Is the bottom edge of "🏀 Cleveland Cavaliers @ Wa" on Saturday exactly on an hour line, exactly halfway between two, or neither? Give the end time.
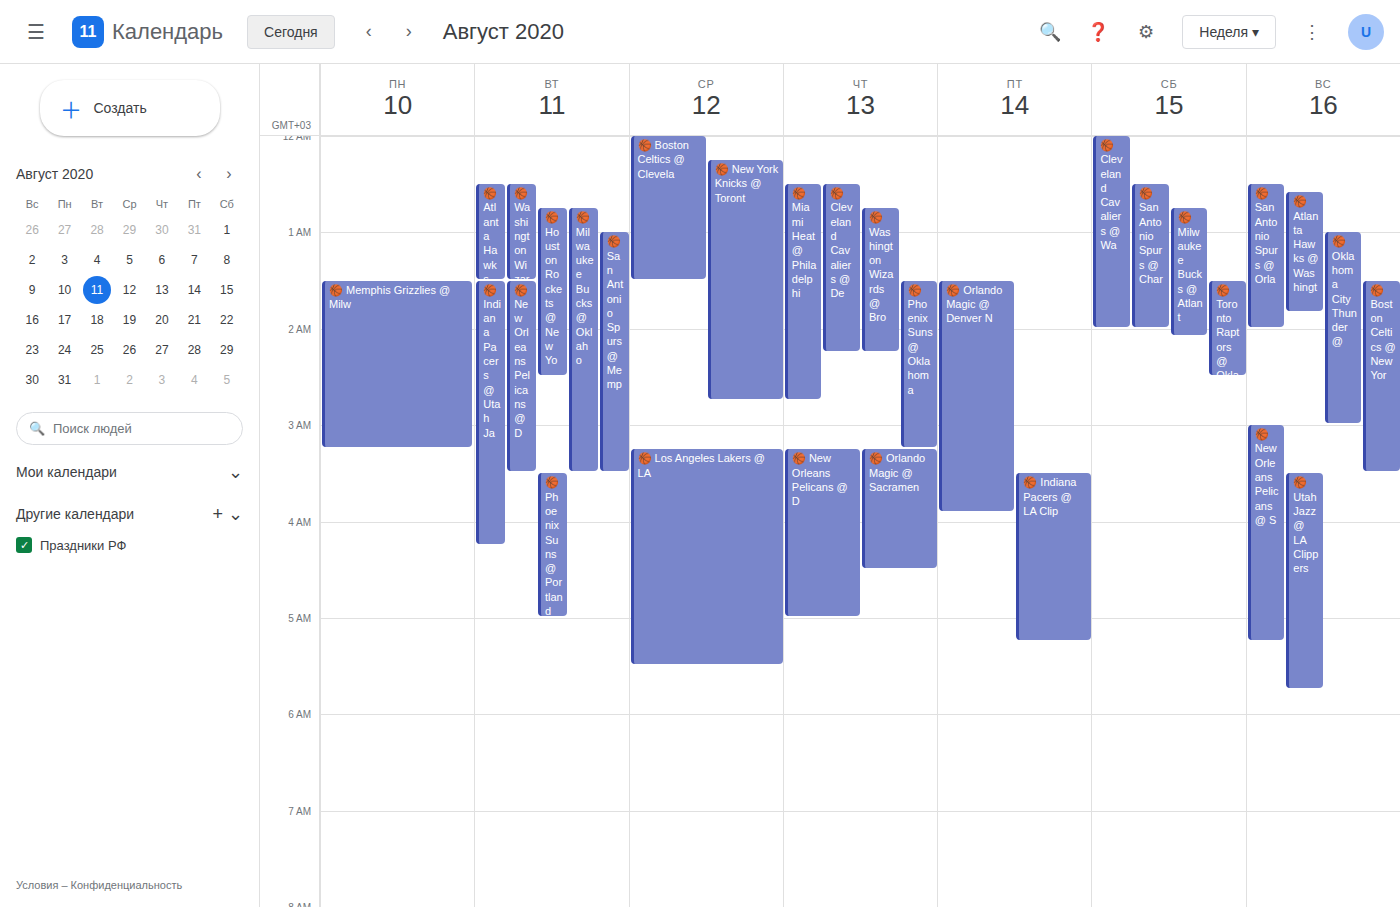
2:00 AM -- exactly on the 2 AM line.